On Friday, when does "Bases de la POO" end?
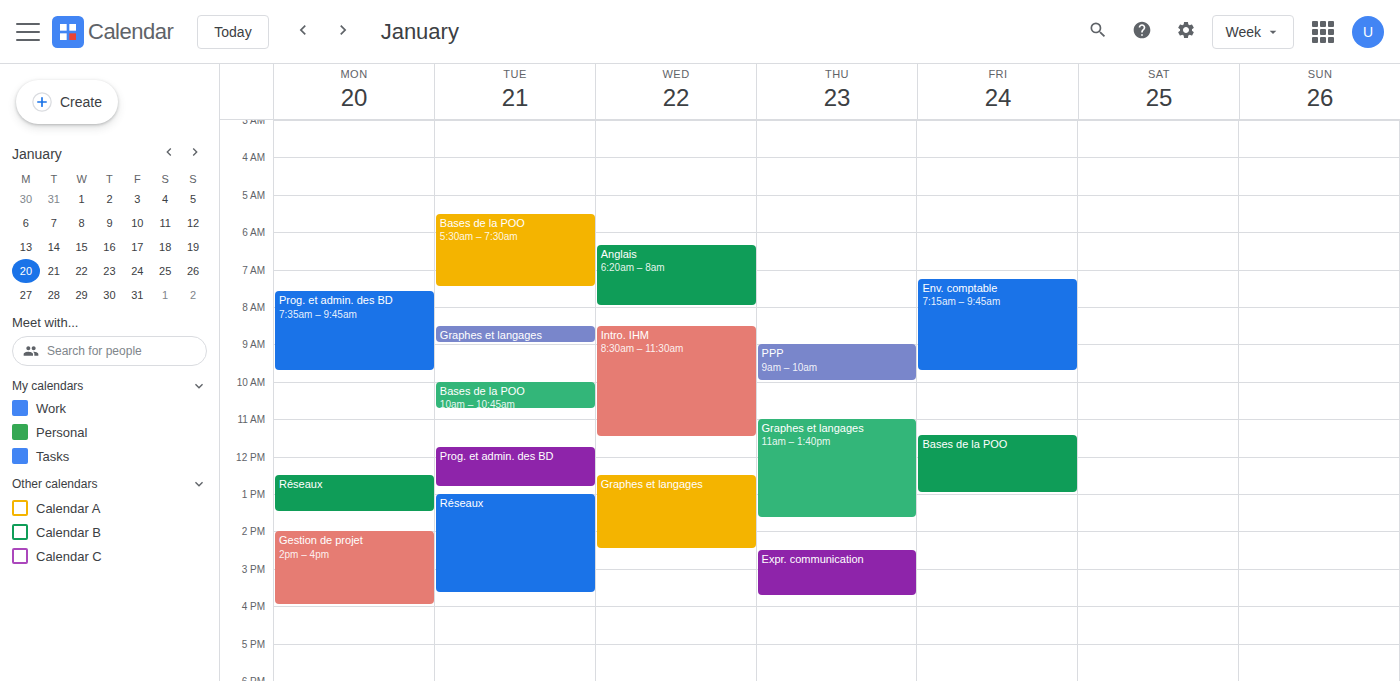
1:00 PM